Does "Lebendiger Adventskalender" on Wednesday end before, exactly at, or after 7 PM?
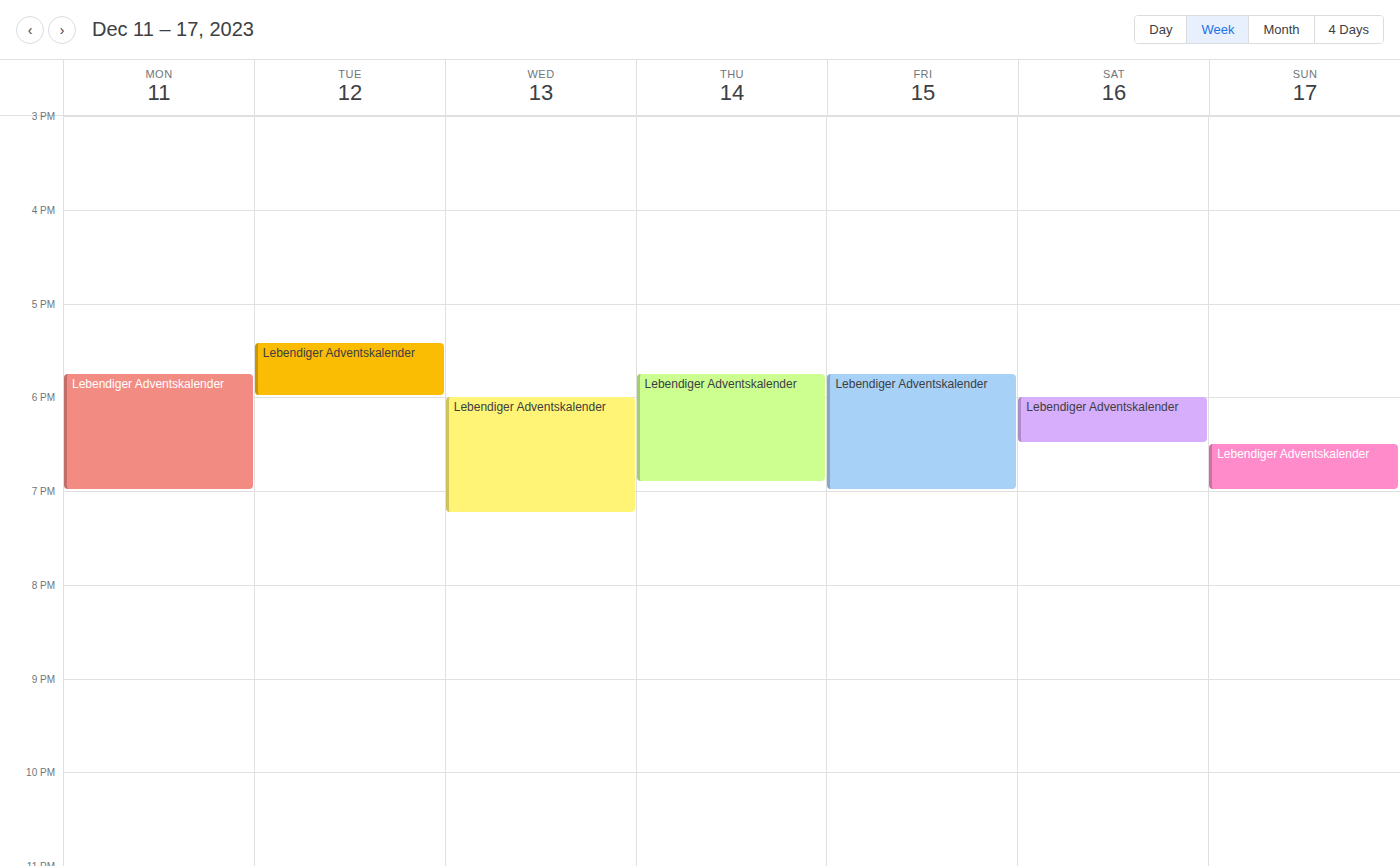
7:15 PM -- after 7 PM, 15 minutes below the 7 PM line.